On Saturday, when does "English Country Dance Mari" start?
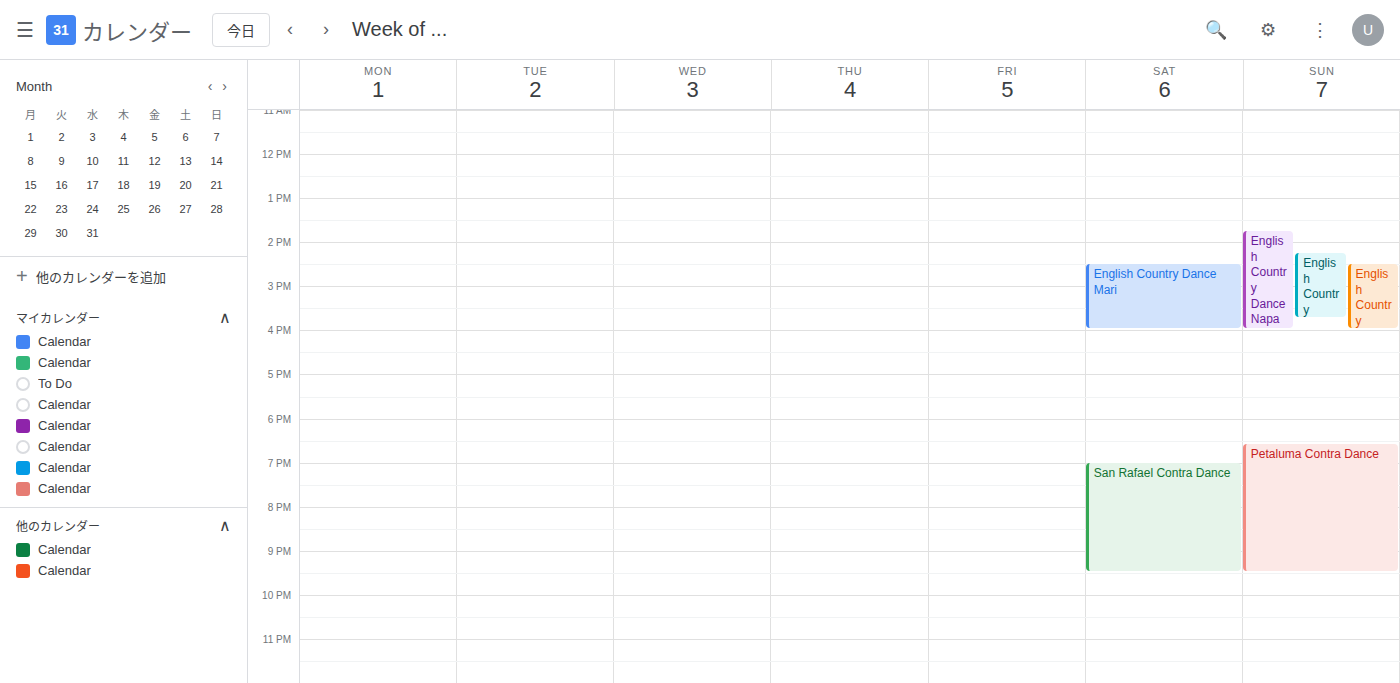
2:30 PM